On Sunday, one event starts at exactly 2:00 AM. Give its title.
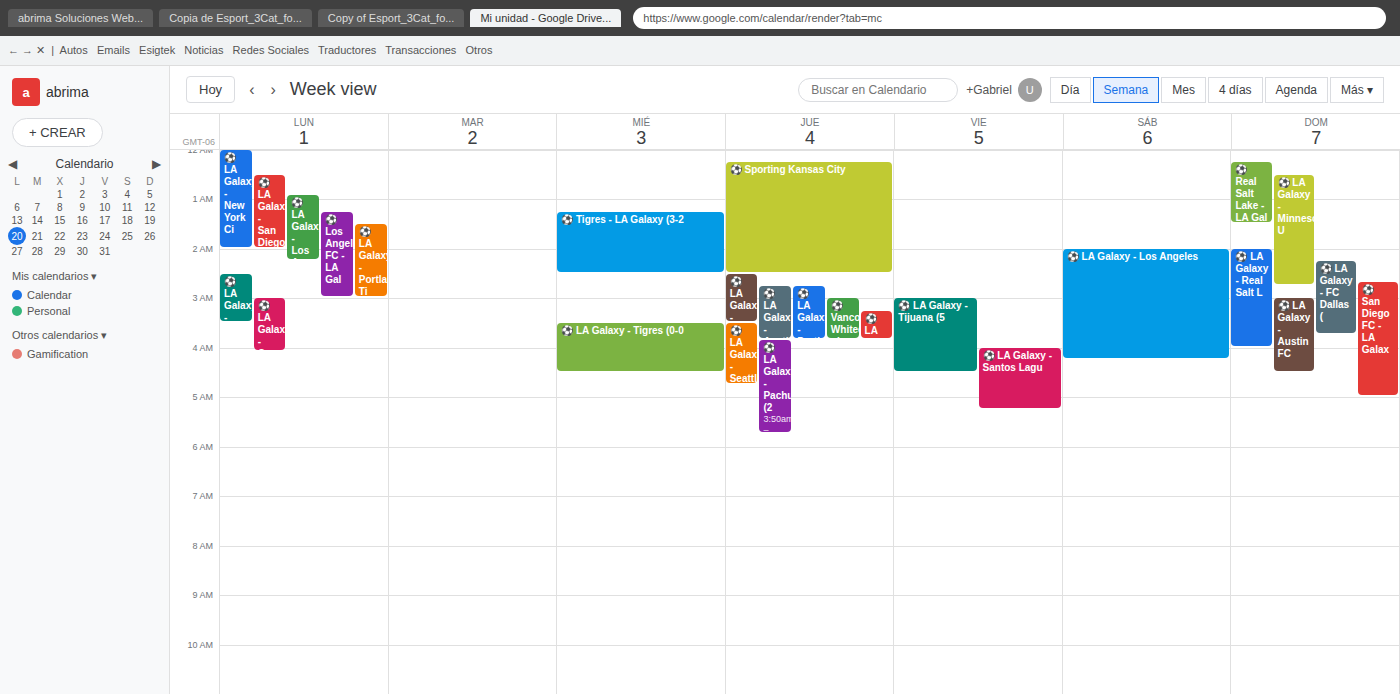
"⚽️ LA Galaxy - Real Salt L"